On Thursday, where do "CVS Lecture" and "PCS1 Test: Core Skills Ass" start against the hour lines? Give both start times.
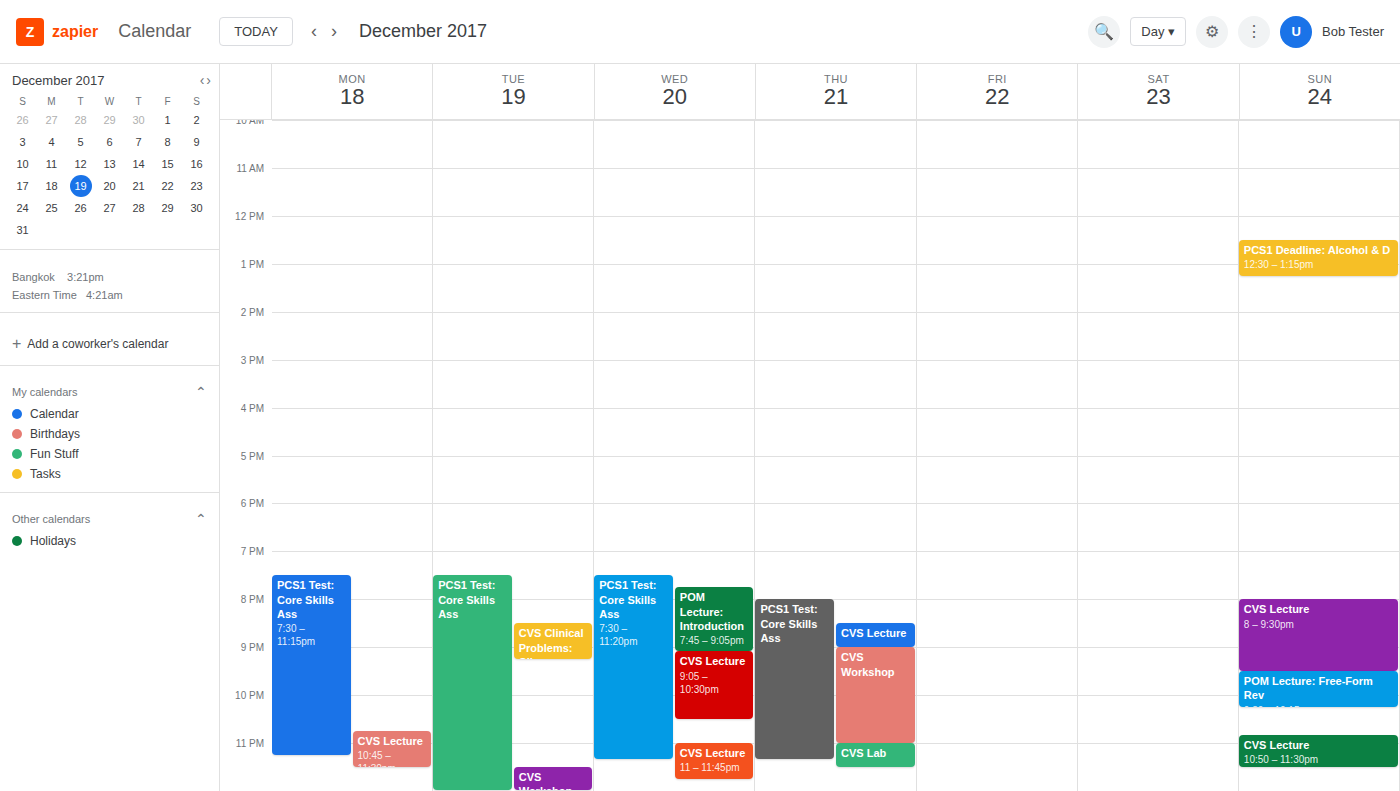
"CVS Lecture": 8:30 PM, halfway between the 8 PM and 9 PM lines. "PCS1 Test: Core Skills Ass": 8:00 PM, exactly on the 8 PM line.